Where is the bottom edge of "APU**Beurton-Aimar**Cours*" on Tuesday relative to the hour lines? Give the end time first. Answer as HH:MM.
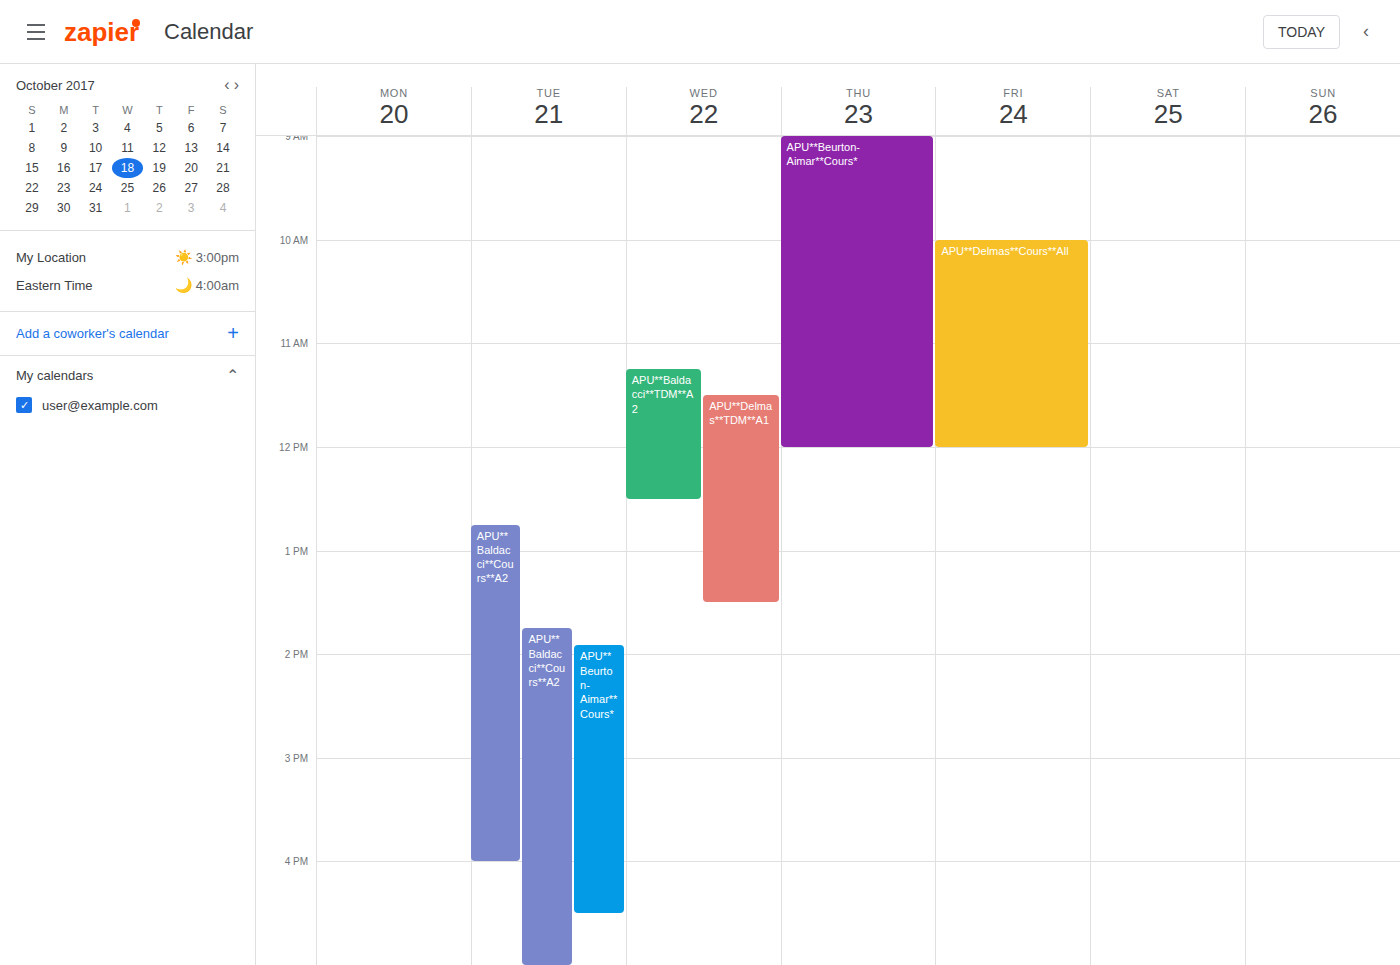
16:30 -- halfway between the 16:00 and 17:00 lines.